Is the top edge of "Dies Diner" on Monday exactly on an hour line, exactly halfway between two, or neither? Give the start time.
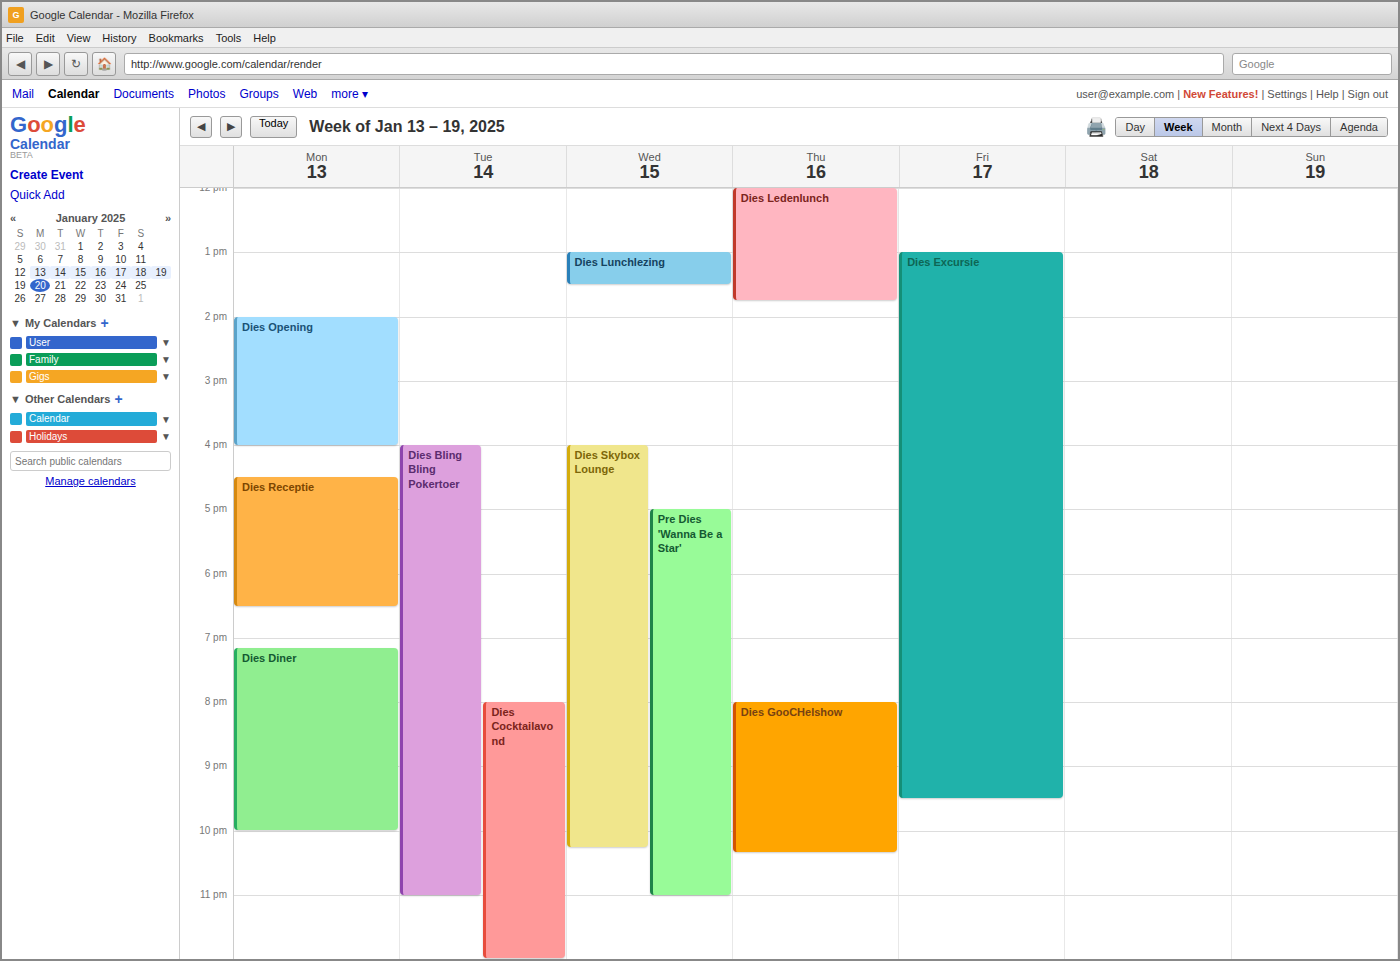
7:10 PM -- neither: 10 minutes below the 7 PM line and 50 minutes above the 8 PM line.